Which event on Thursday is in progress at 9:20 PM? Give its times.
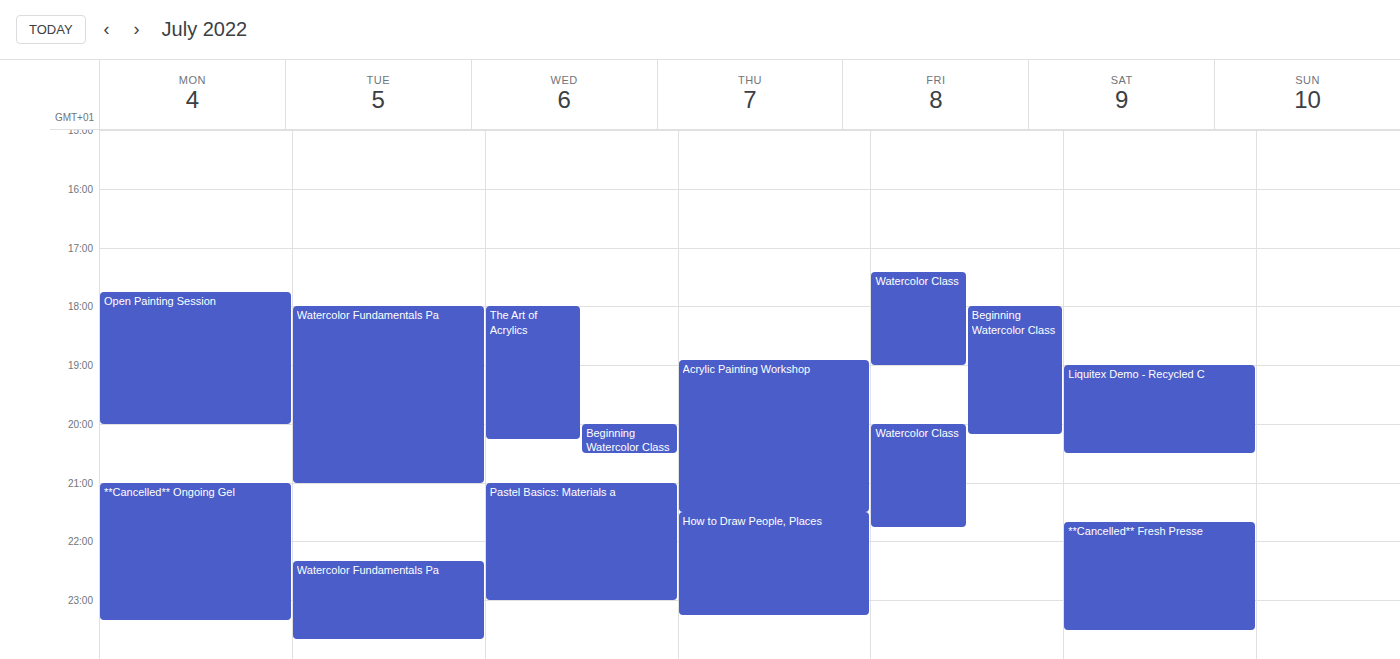
"Acrylic Painting Workshop", 6:55 PM to 9:30 PM